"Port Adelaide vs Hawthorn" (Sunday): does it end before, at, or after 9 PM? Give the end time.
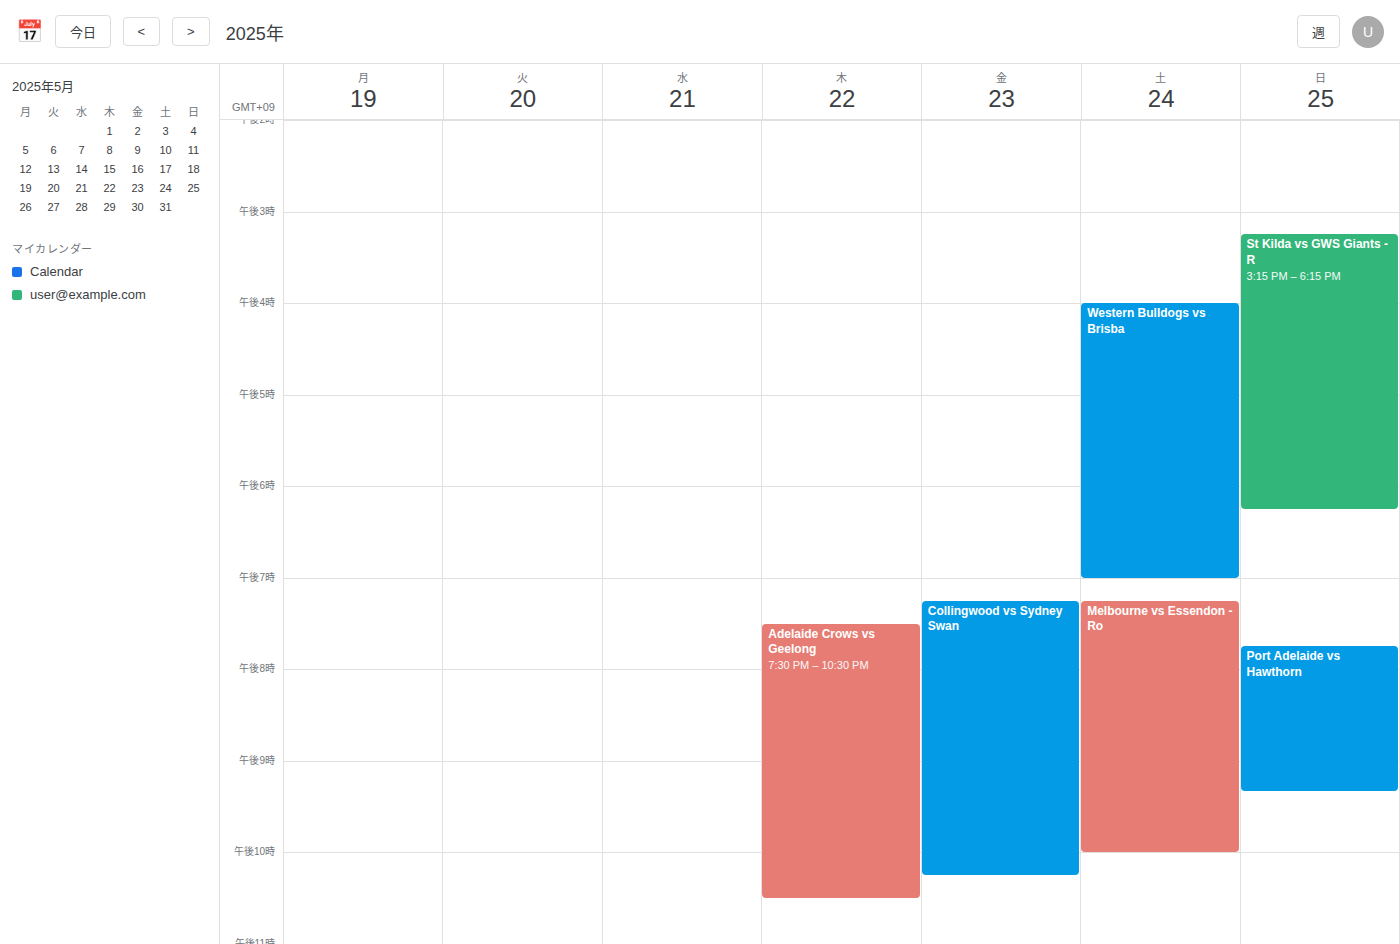
9:20 PM -- after 9 PM, 20 minutes below the 9 PM line.